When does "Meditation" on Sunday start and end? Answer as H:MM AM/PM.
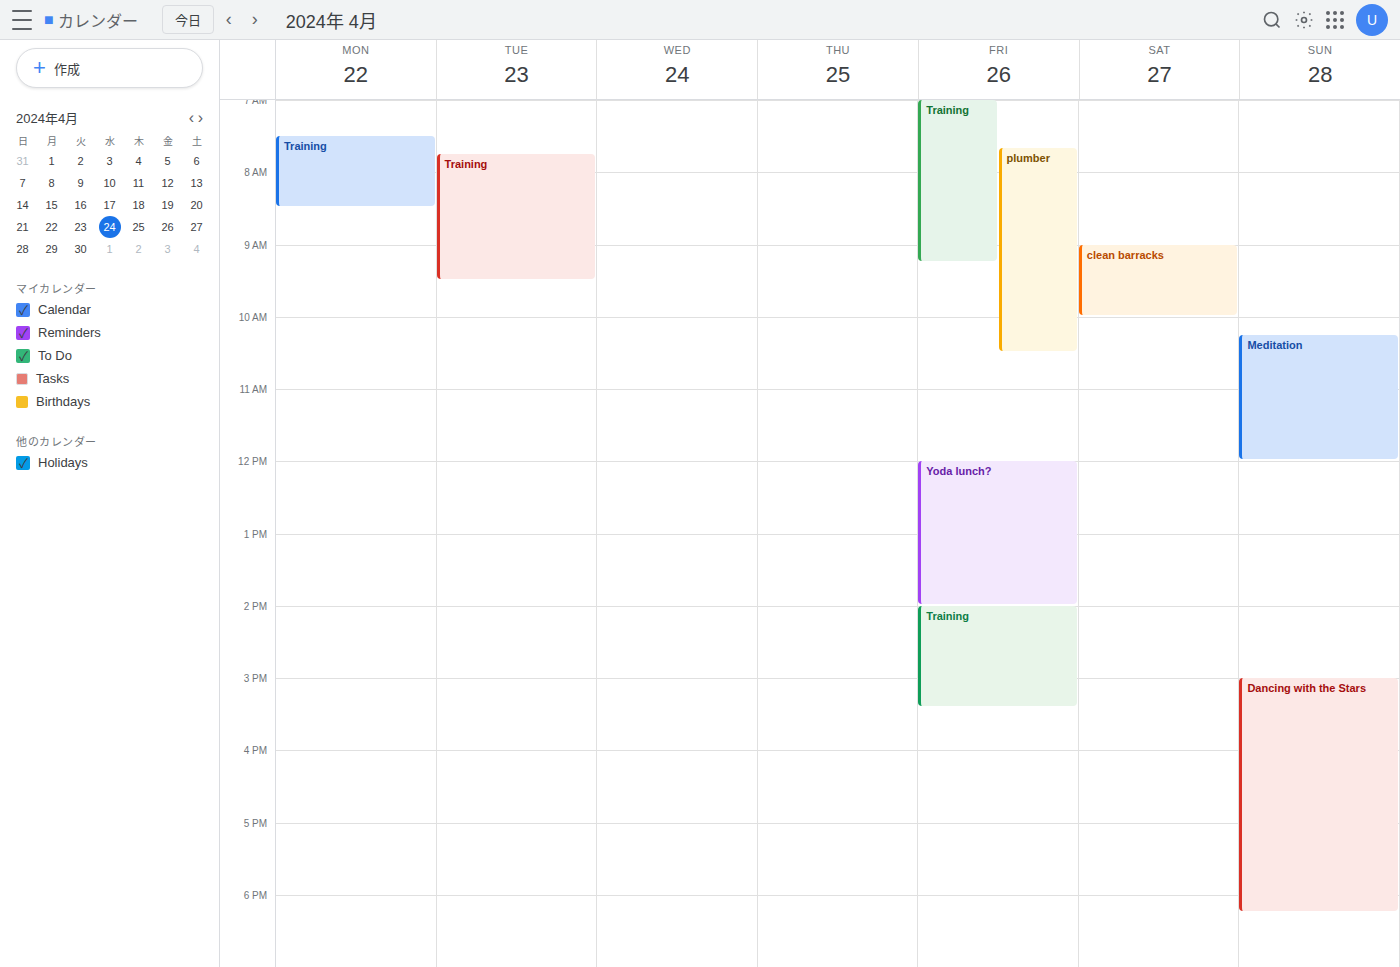
10:15 AM to 12:00 PM